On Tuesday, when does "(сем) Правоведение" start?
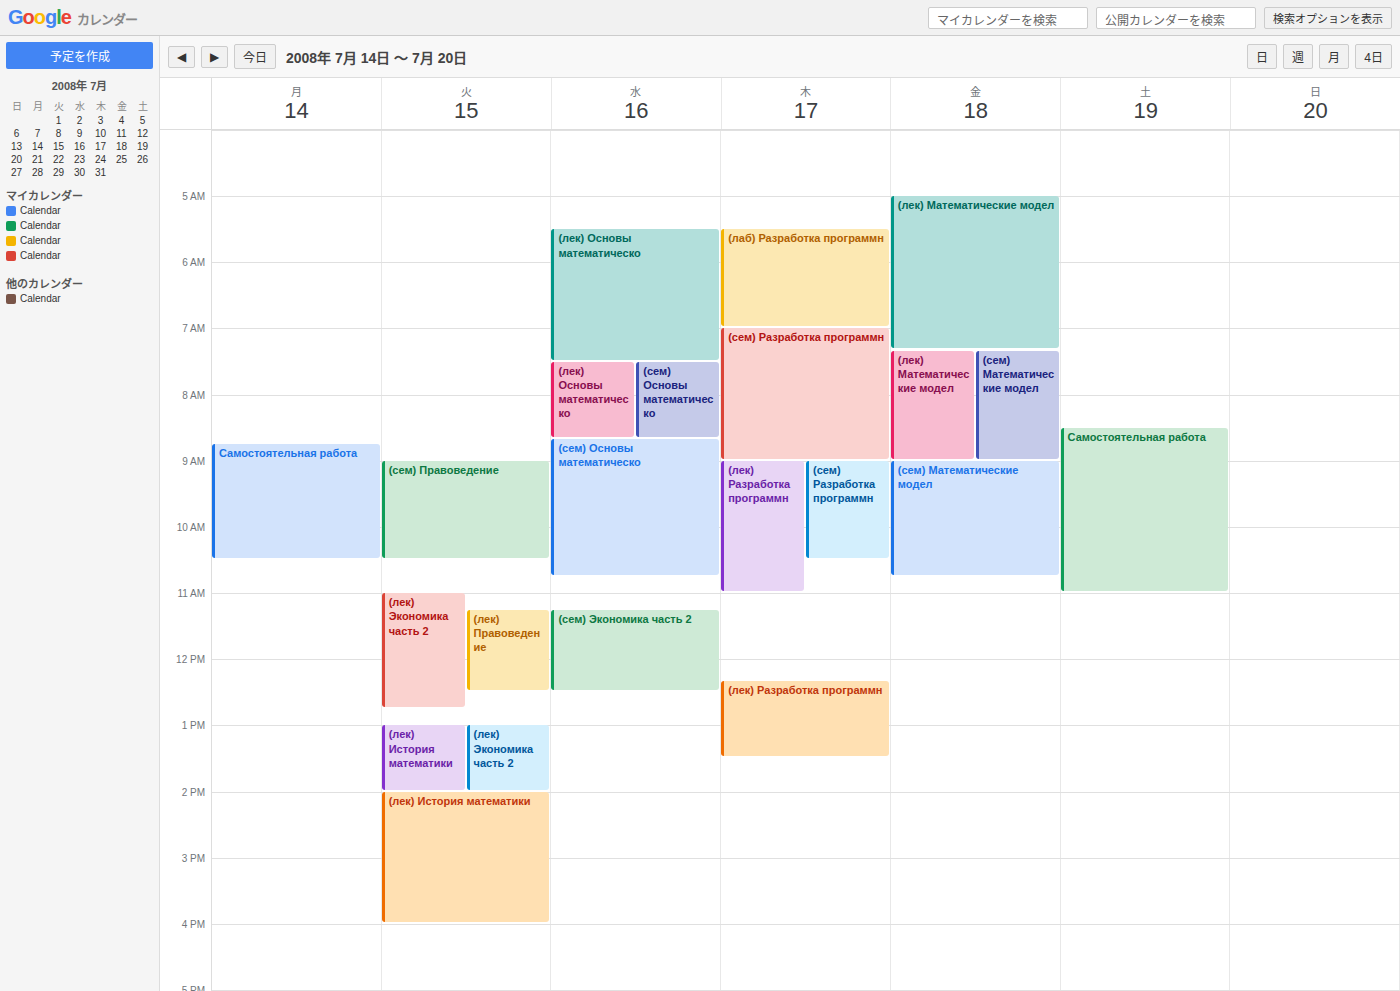
9:00 AM